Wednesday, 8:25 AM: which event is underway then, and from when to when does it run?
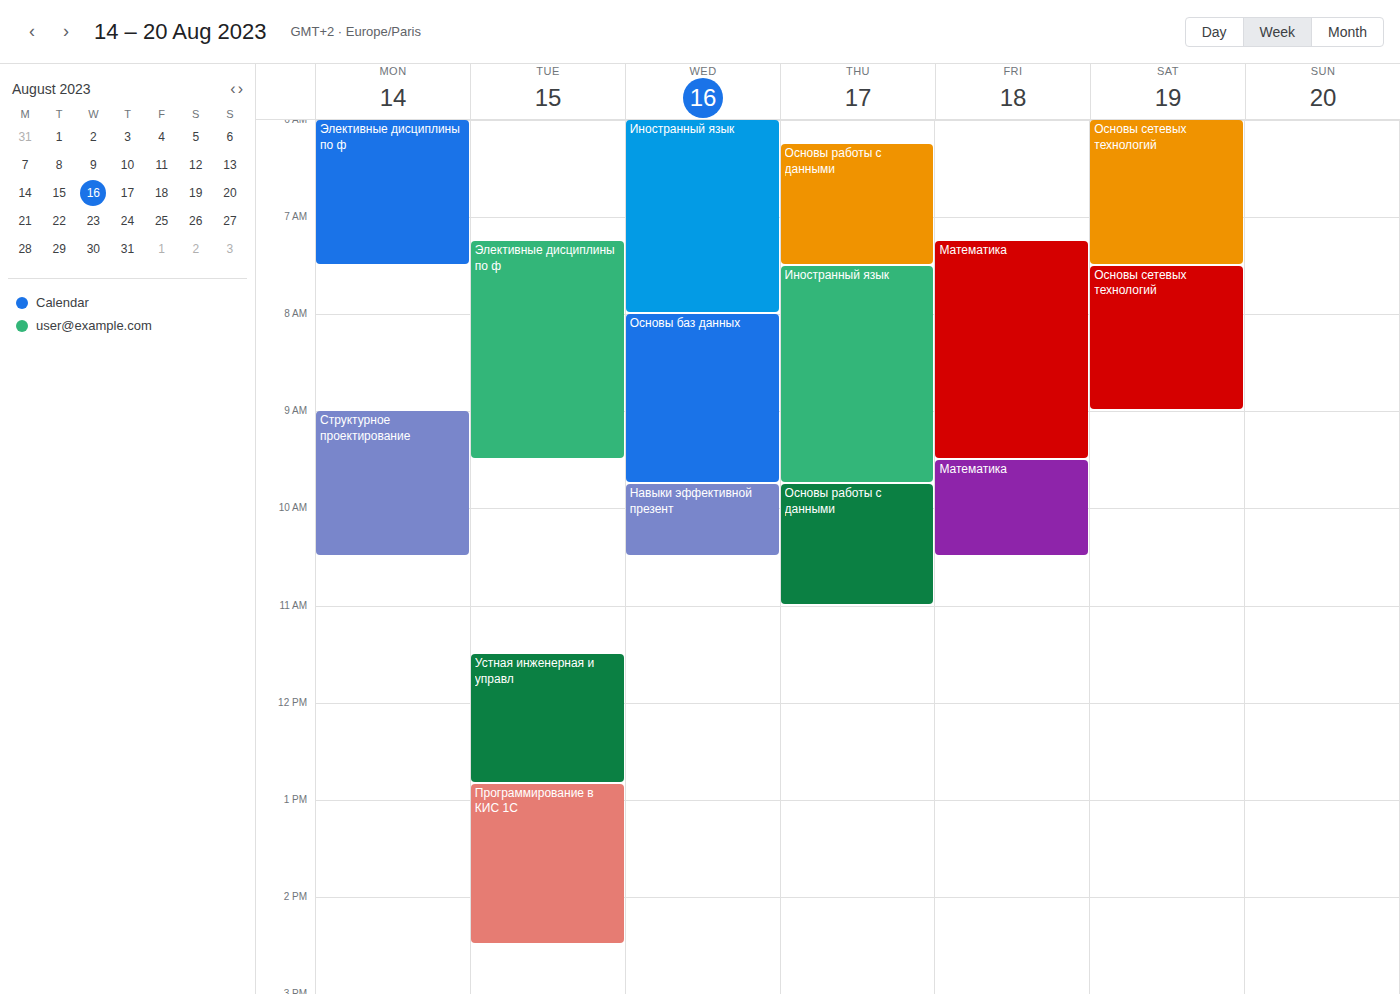
"Основы баз данных", 8:00 AM to 9:45 AM